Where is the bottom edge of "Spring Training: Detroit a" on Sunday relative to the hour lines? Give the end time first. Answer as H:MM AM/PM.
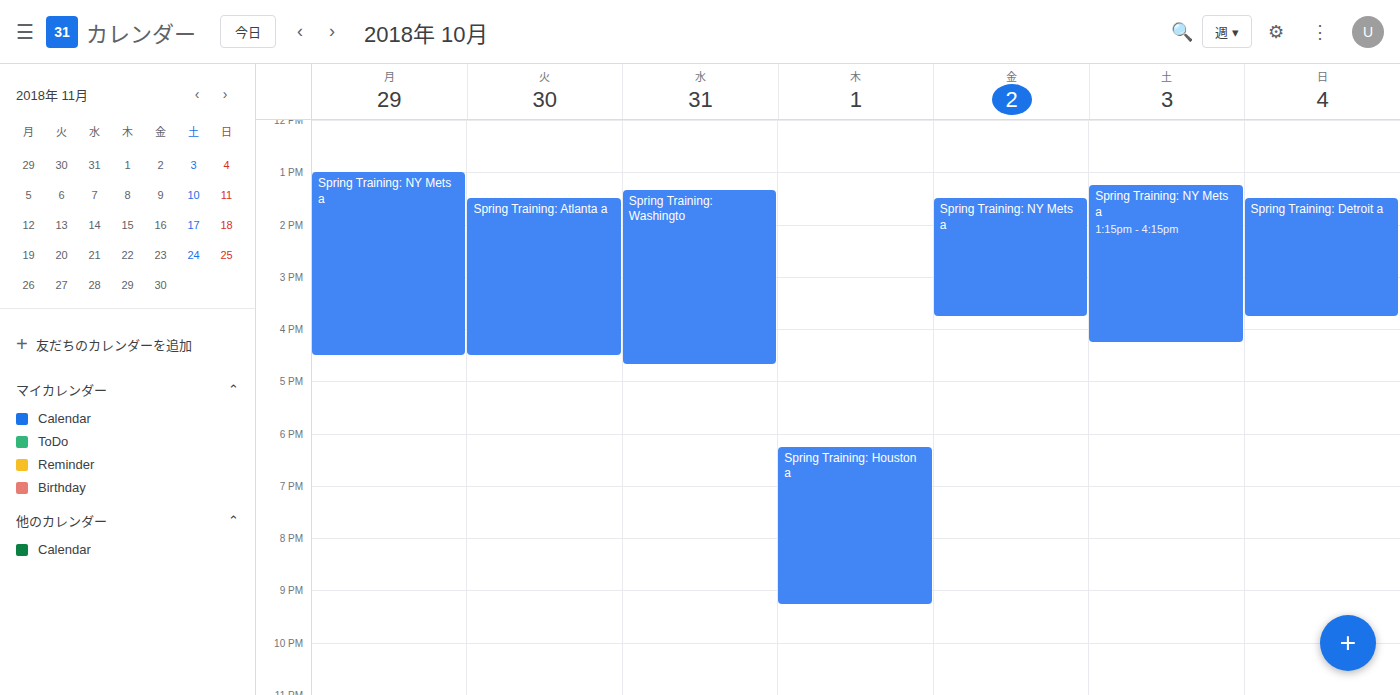
3:45 PM -- neither: three quarters of the way from the 3 PM line to the 4 PM line.